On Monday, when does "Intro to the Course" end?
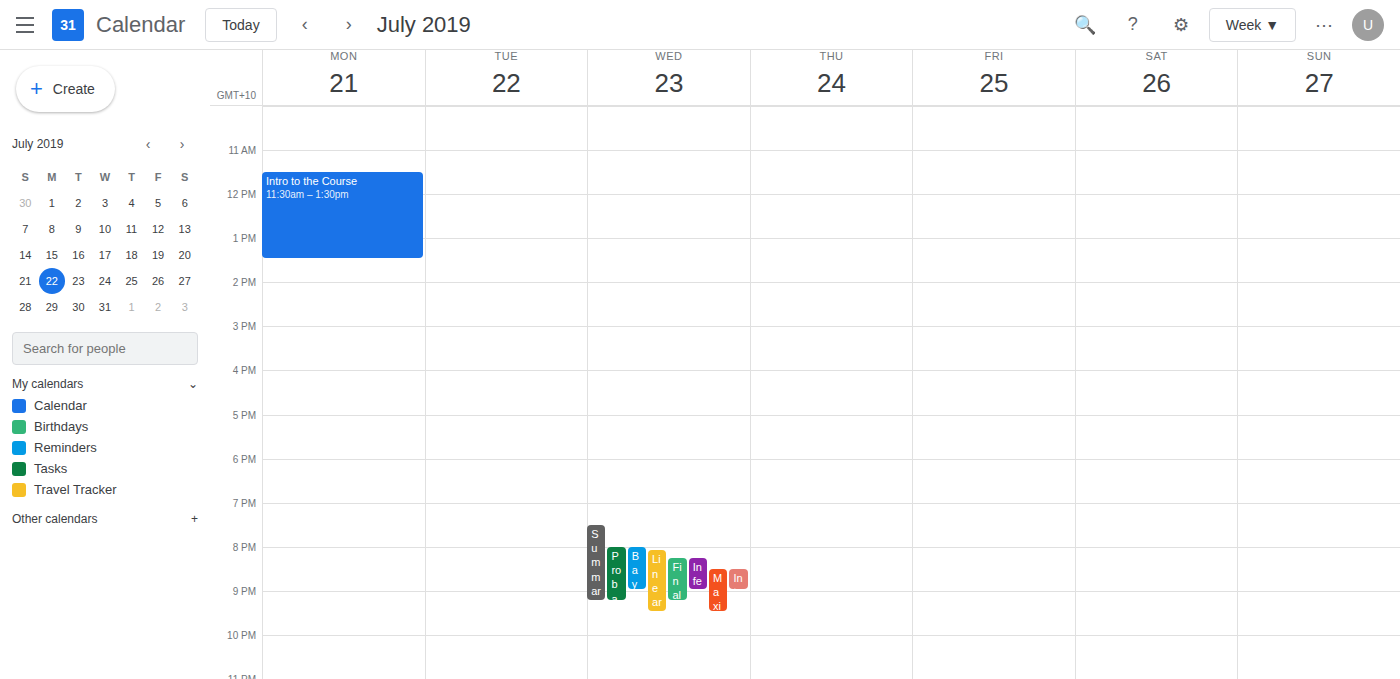
1:30 PM